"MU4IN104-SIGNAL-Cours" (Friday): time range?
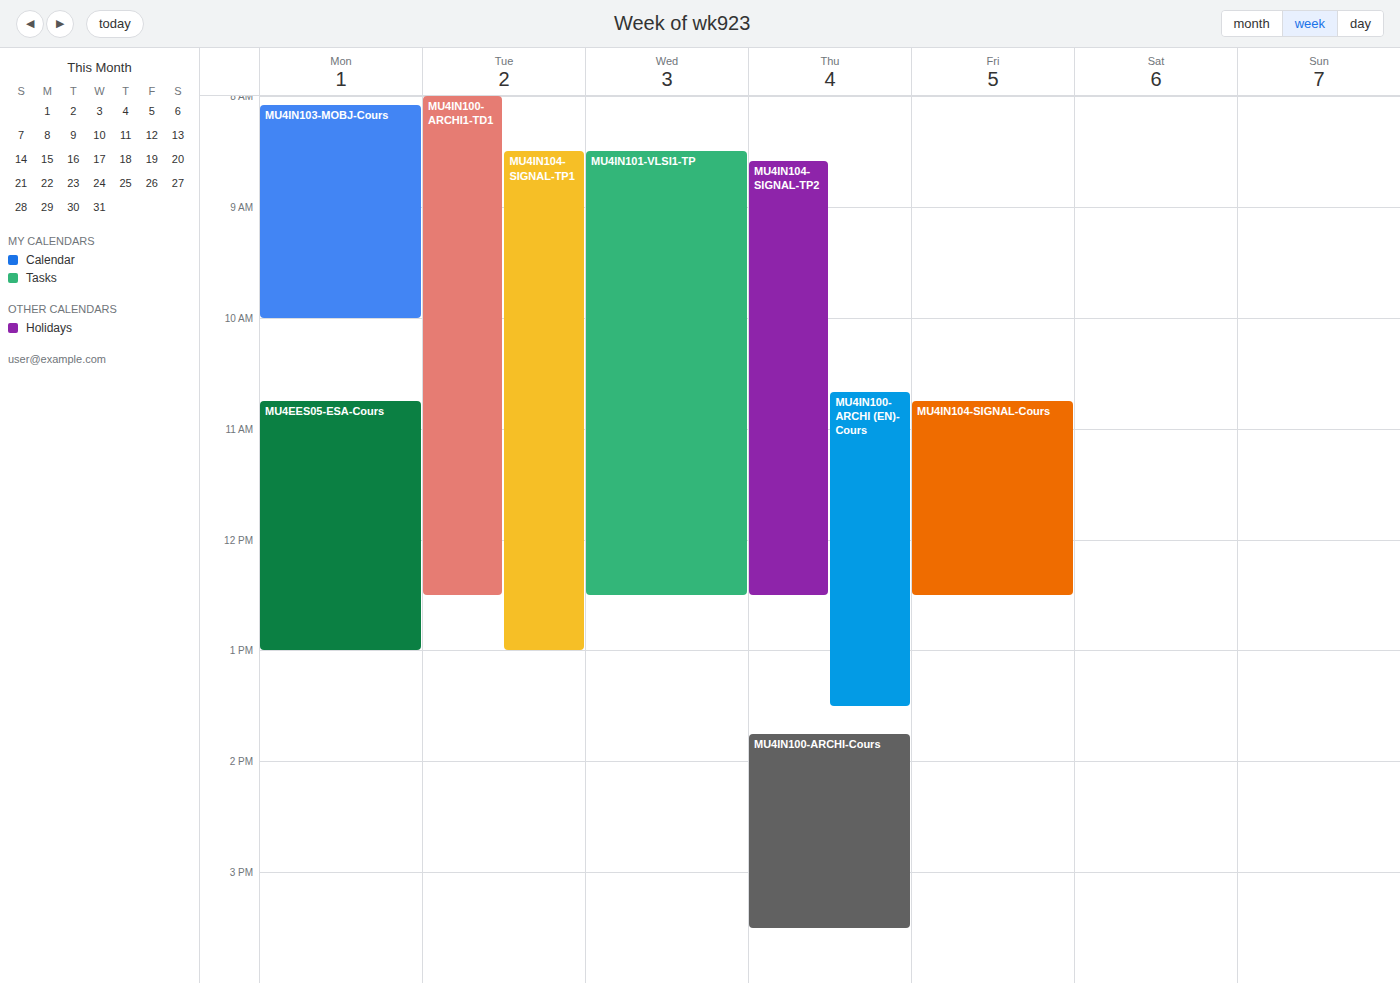
10:45 AM to 12:30 PM